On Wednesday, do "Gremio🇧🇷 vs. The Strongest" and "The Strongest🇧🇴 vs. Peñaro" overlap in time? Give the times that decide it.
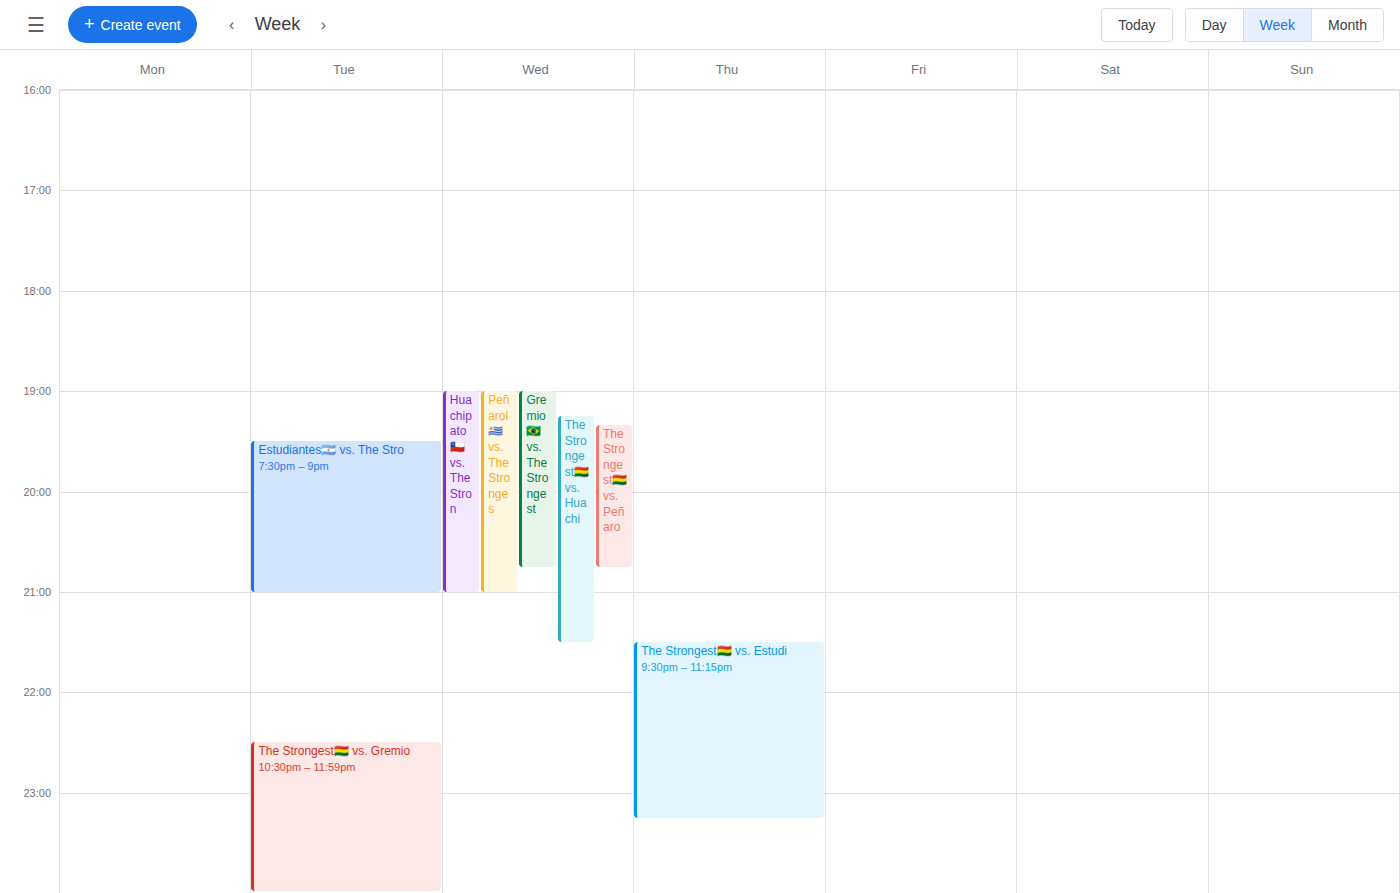
"The Strongest🇧🇴 vs. Peñaro" starts at 7:20 PM, before "Gremio🇧🇷 vs. The Strongest" ends at 8:45 PM -- they overlap.